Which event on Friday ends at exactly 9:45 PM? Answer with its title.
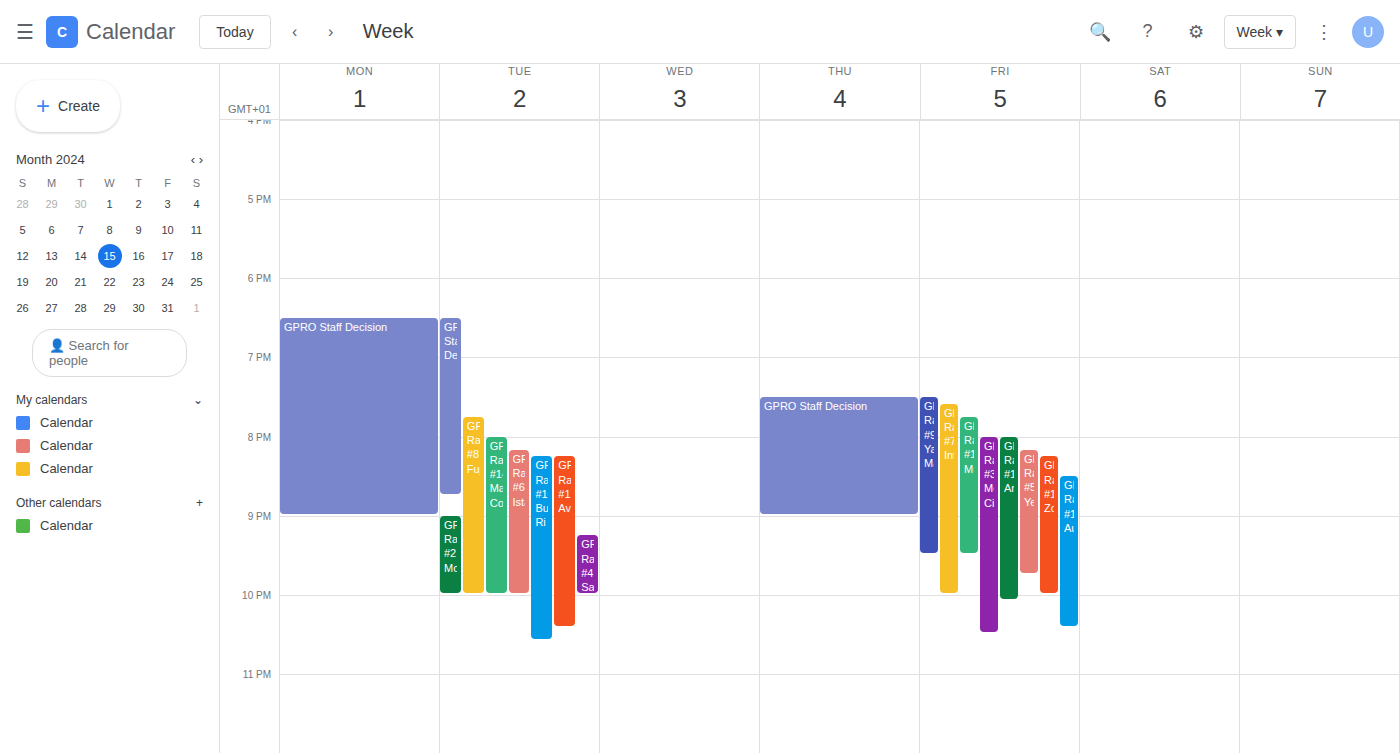
"GPRO Race #5 Yeongam"